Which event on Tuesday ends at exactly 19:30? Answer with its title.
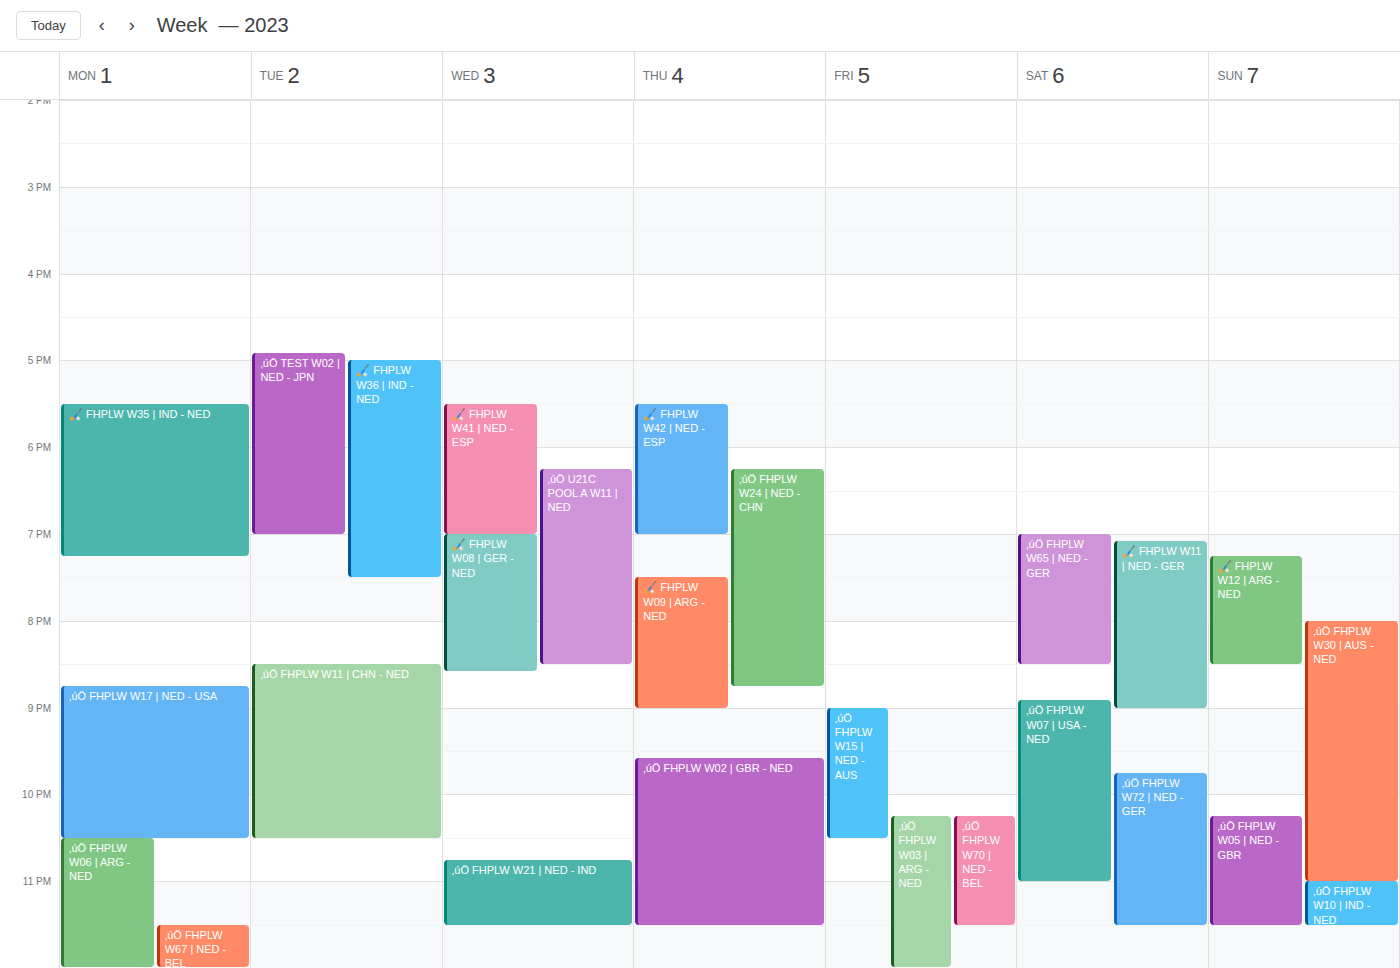
"🏑 FHPLW W36 | IND - NED"